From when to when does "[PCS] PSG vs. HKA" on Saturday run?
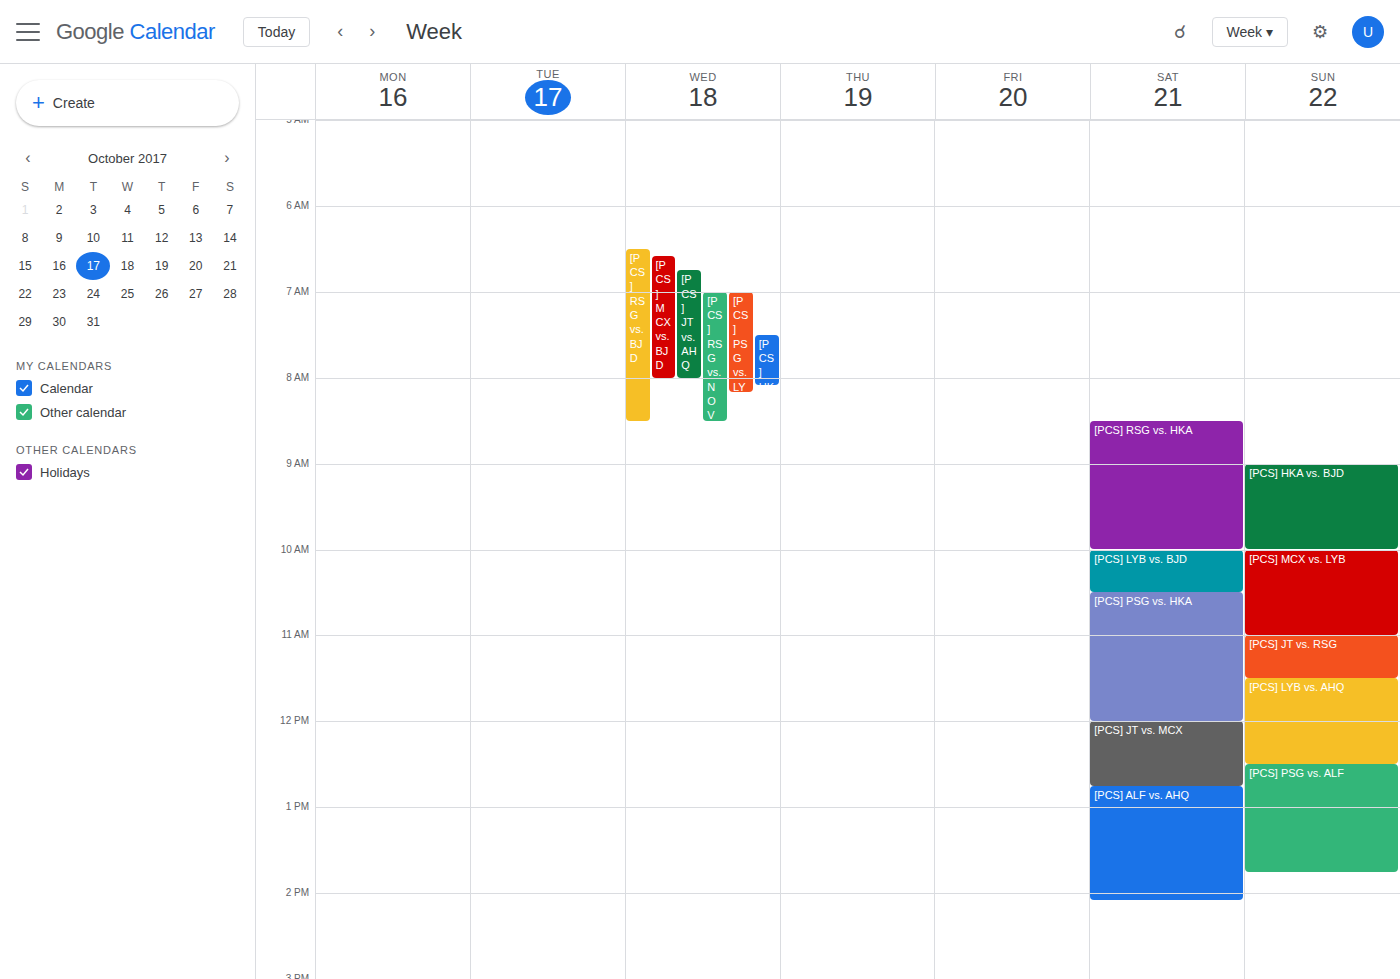
10:30 AM to 12:00 PM